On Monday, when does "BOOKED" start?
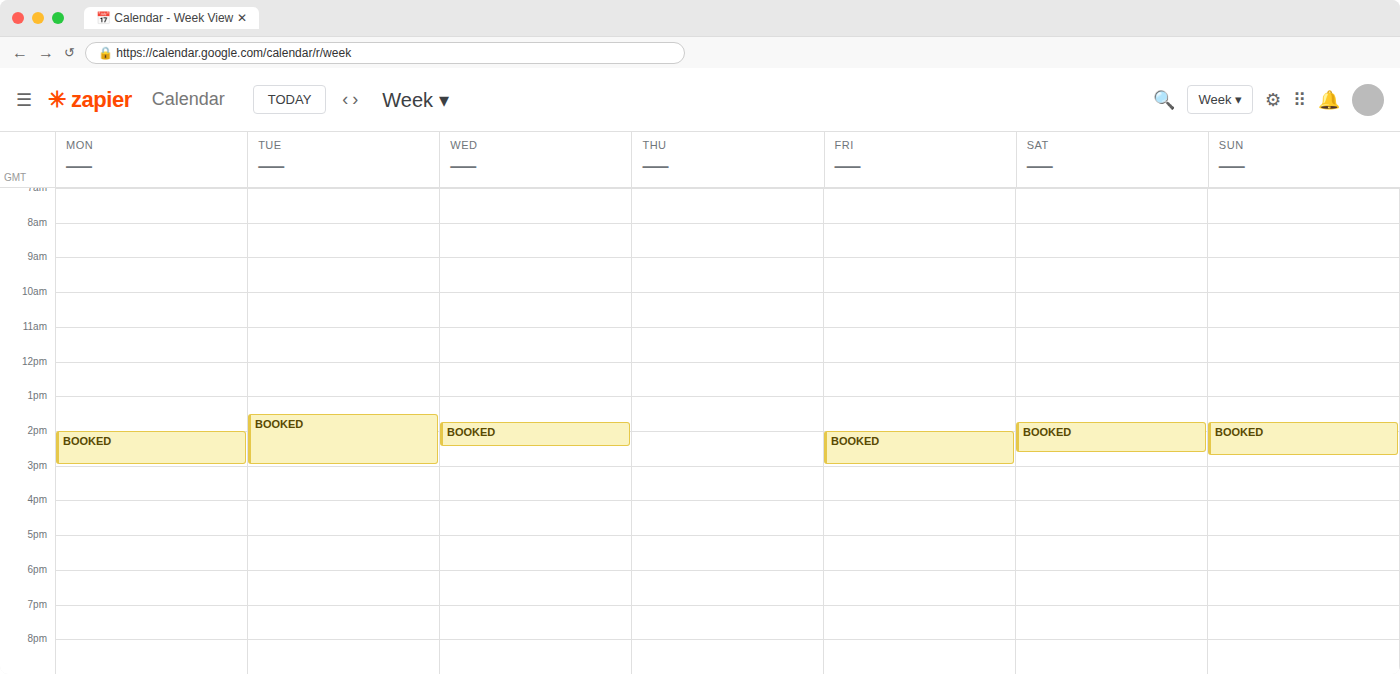
2:00 PM